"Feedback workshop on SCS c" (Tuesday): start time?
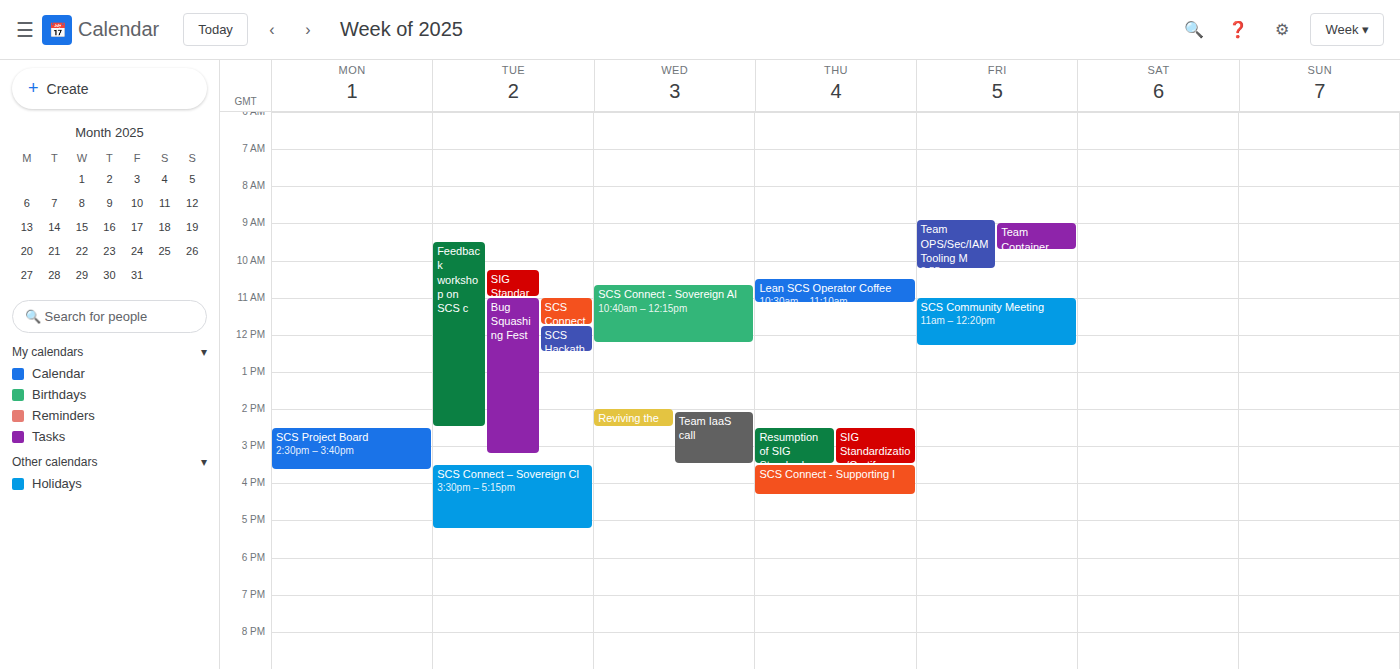
9:30 AM